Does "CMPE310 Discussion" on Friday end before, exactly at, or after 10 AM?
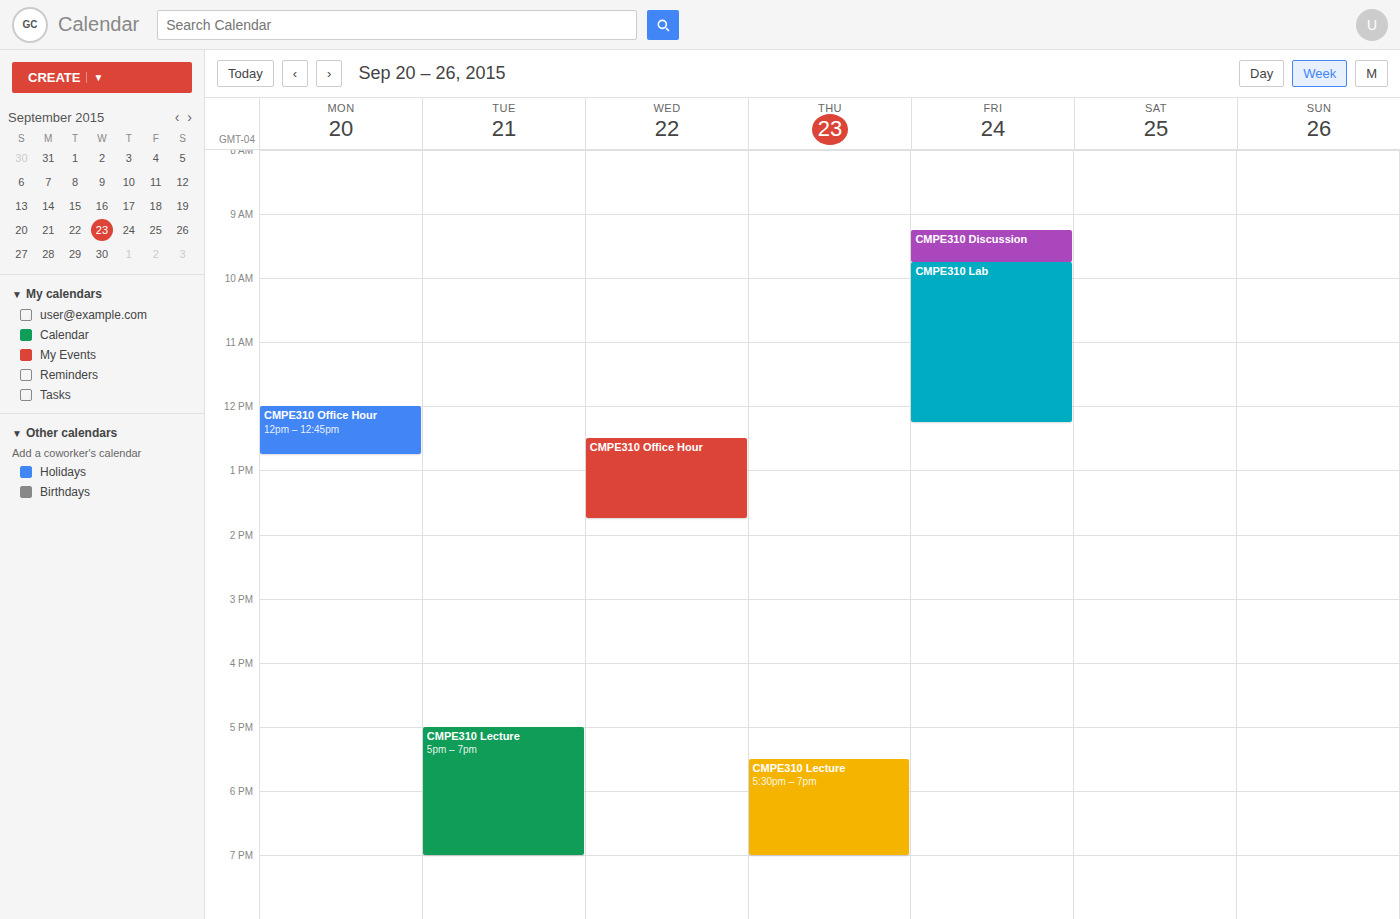
9:45 AM -- before 10 AM, 15 minutes above the 10 AM line.